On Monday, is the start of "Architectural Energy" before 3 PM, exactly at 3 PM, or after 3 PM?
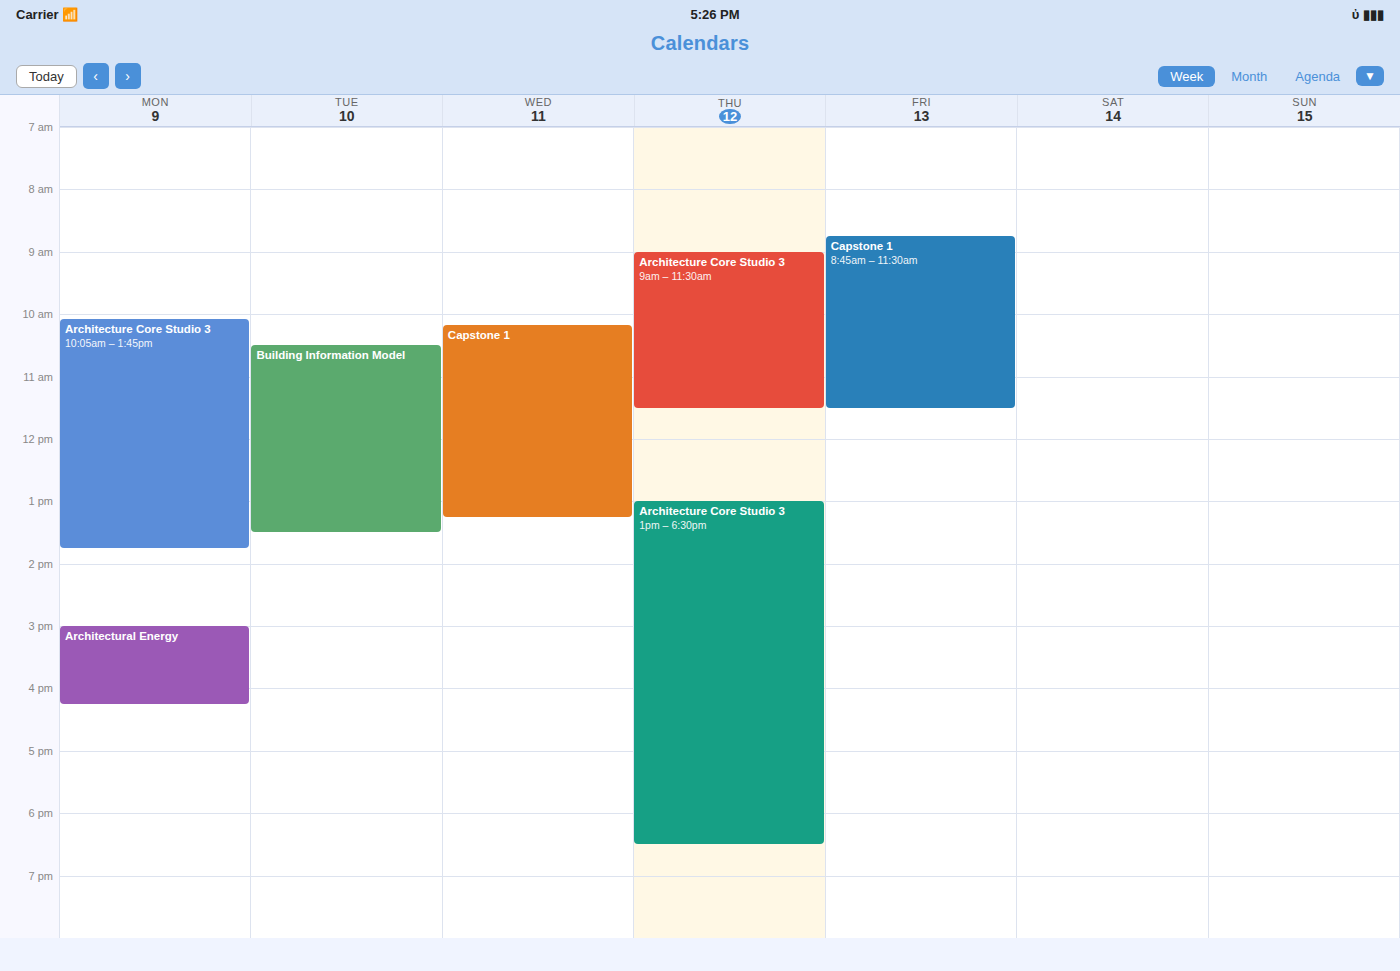
3:00 PM -- exactly at 3 PM, on the 3 PM line.